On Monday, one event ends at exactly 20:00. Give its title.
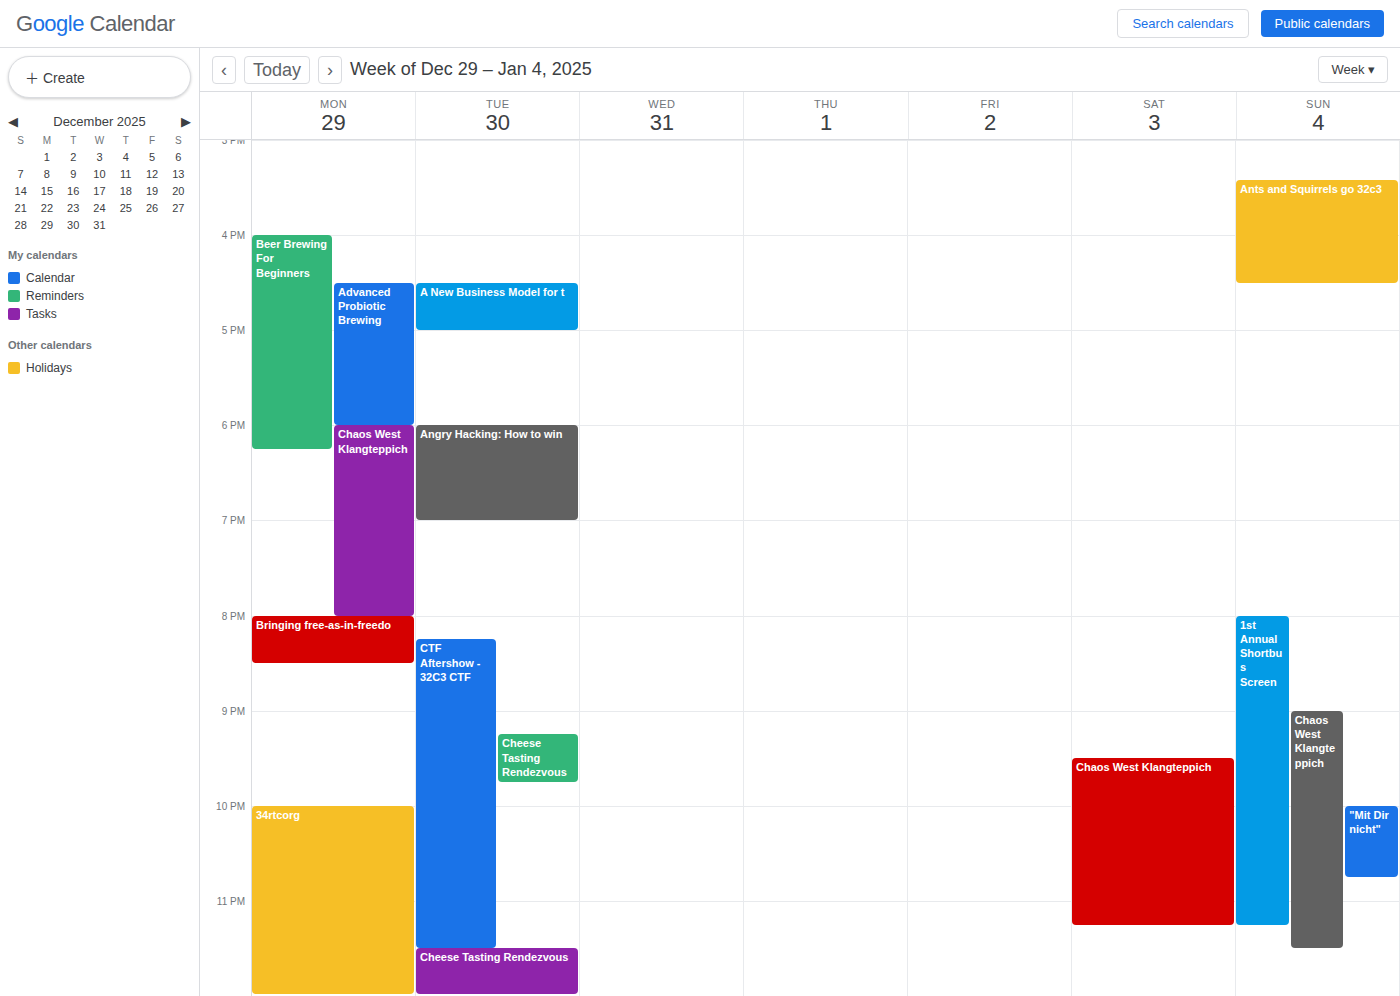
"Chaos West Klangteppich"